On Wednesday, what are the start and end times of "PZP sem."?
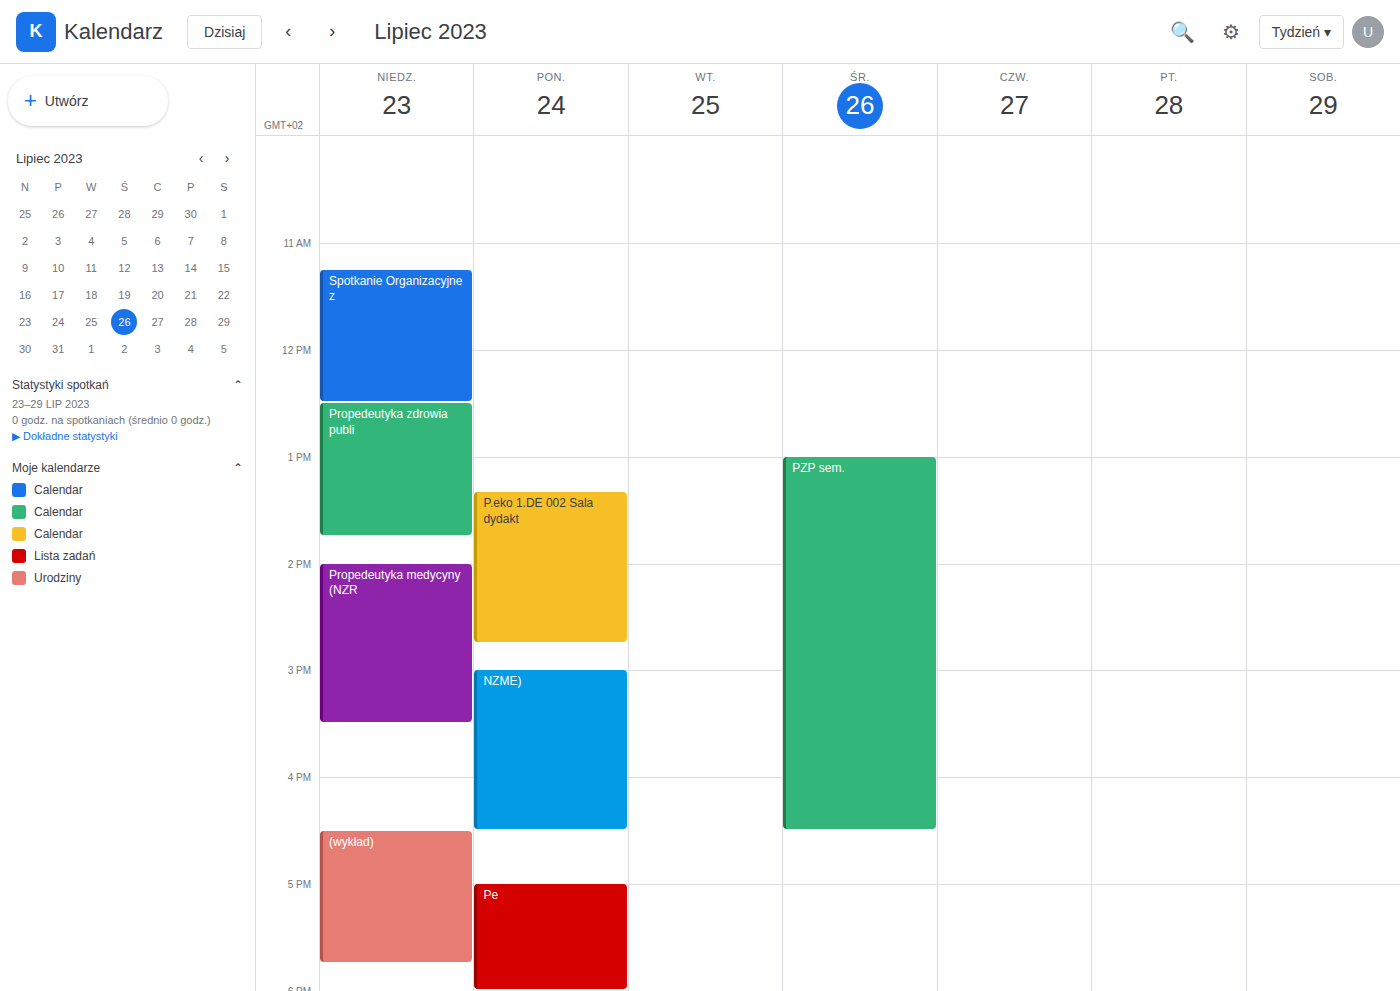
1:00 PM to 4:30 PM